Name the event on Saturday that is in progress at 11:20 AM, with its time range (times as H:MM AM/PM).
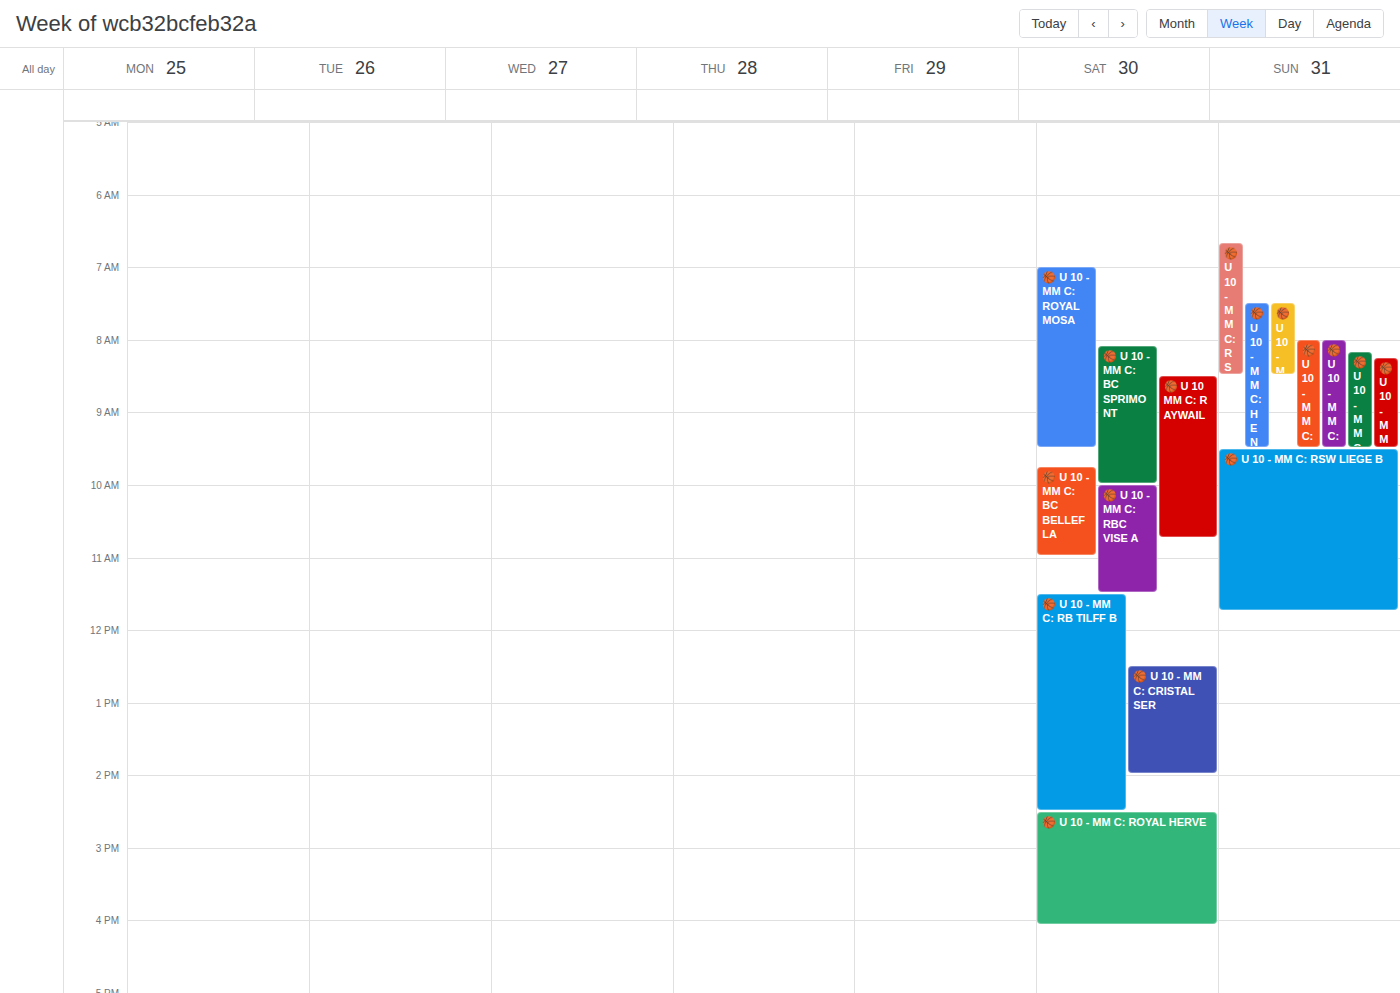
"🏀 U 10 - MM C: RBC VISE A", 10:00 AM to 11:30 AM